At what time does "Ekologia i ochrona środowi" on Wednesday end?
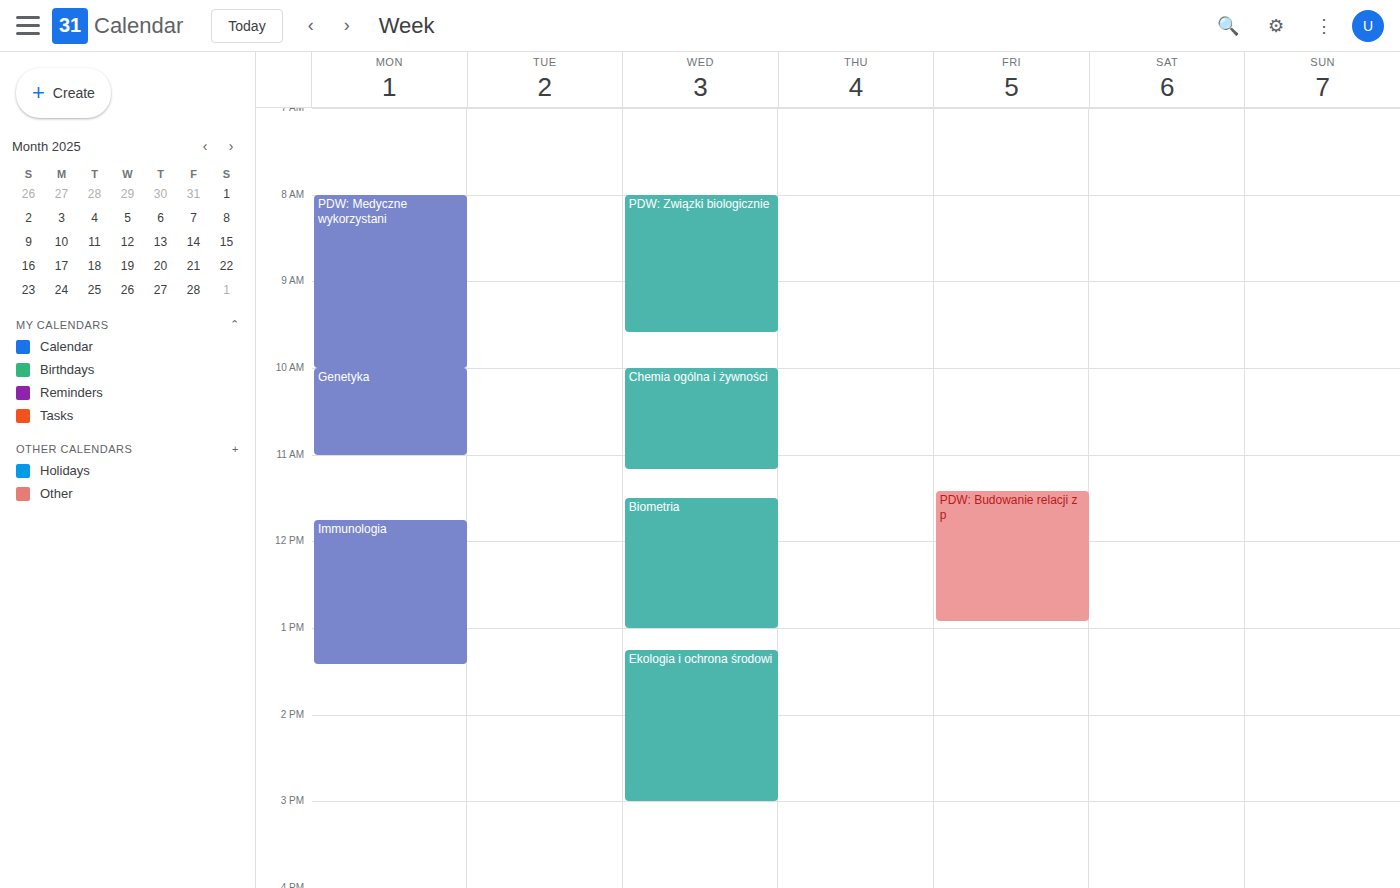
3:00 PM